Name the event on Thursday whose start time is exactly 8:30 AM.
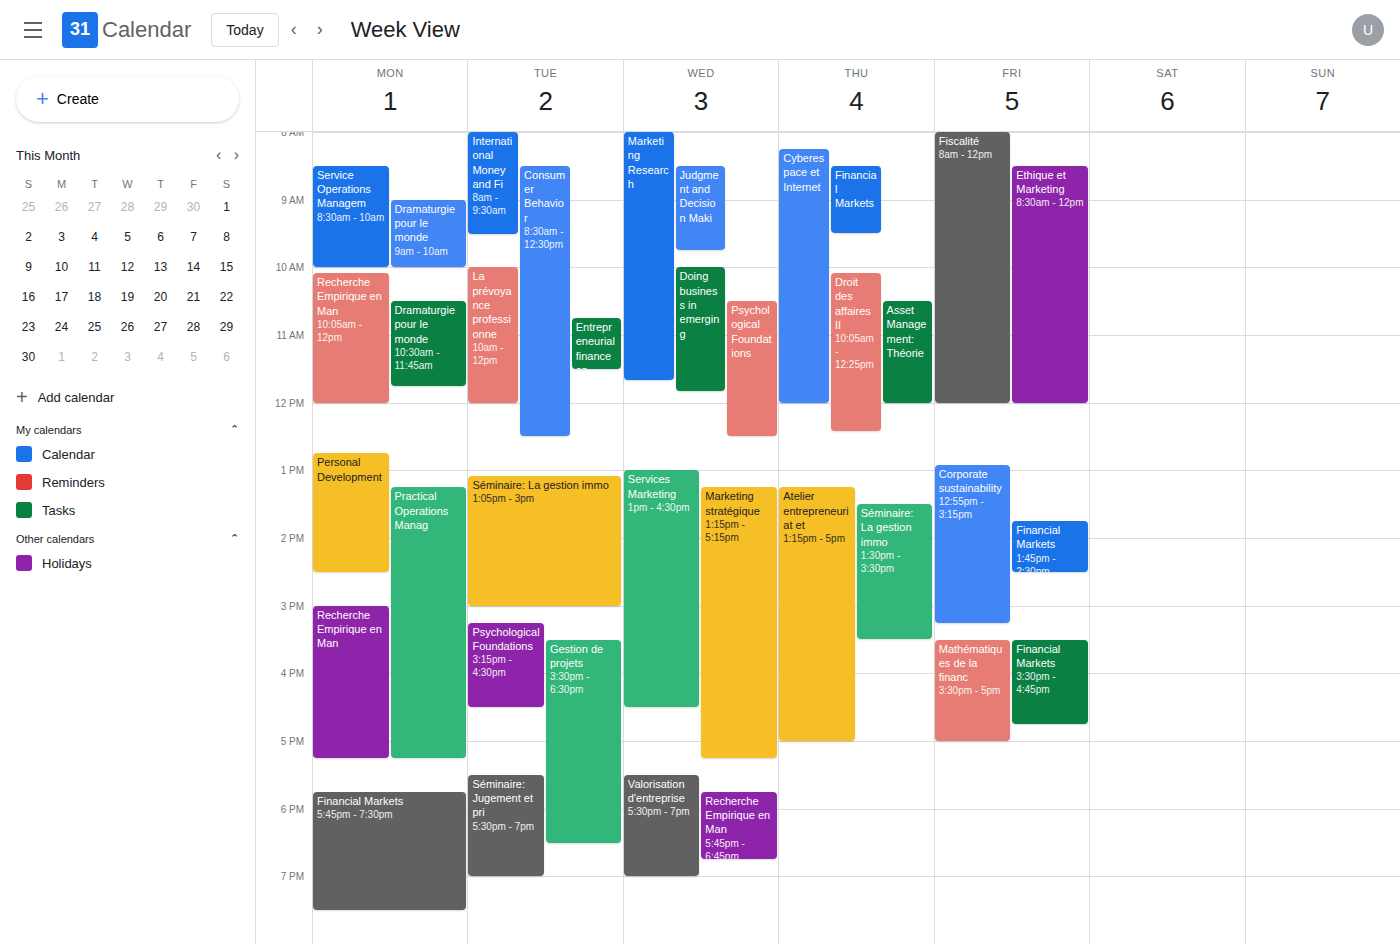
"Financial Markets"